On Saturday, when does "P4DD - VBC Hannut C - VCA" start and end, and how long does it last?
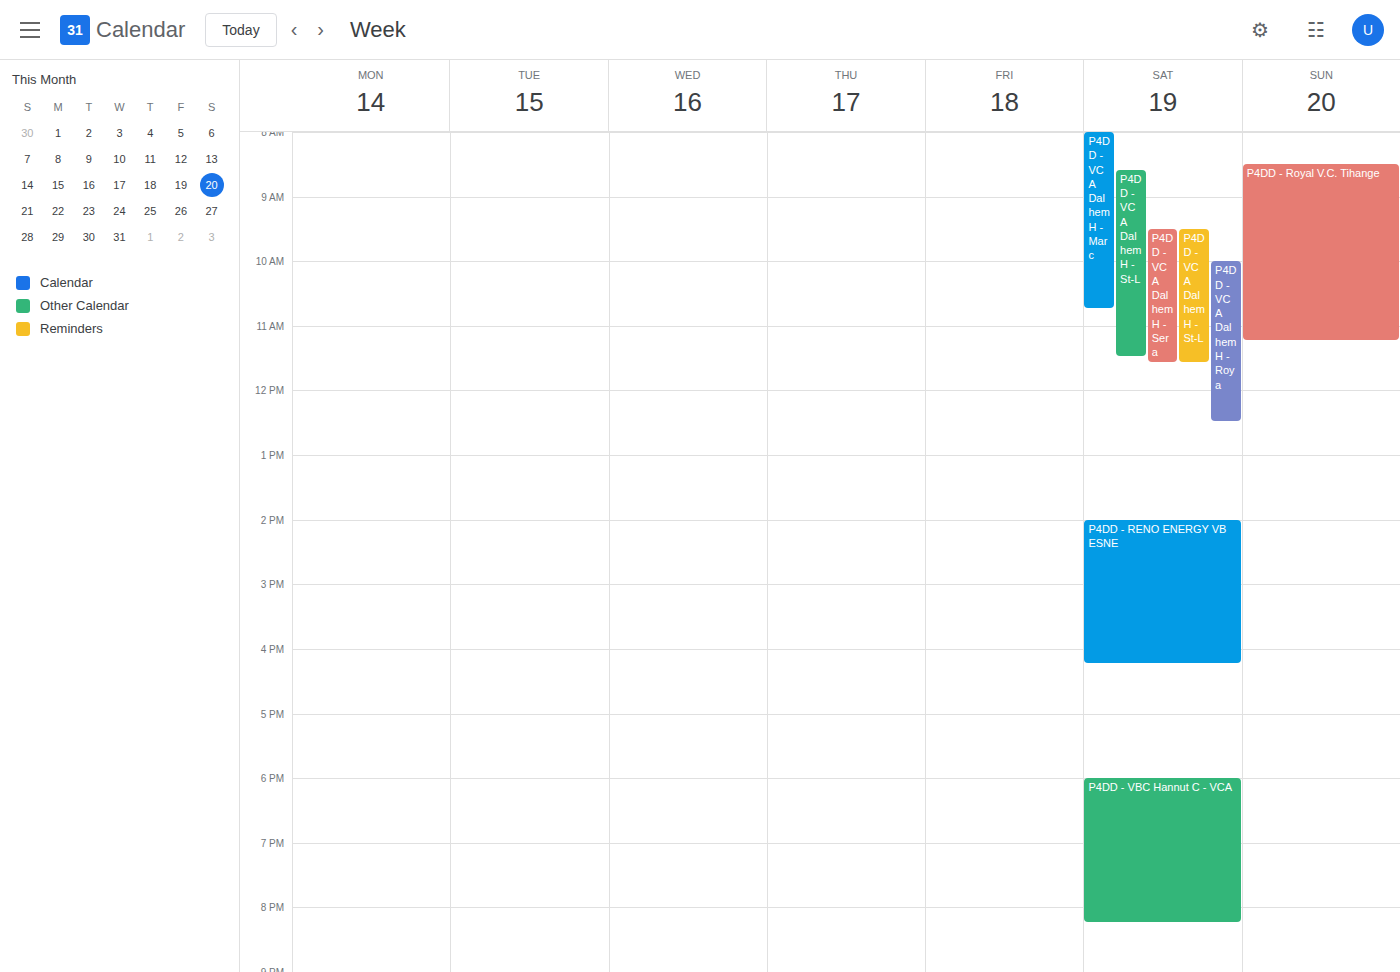
6:00 PM to 8:15 PM, 2 hours 15 minutes